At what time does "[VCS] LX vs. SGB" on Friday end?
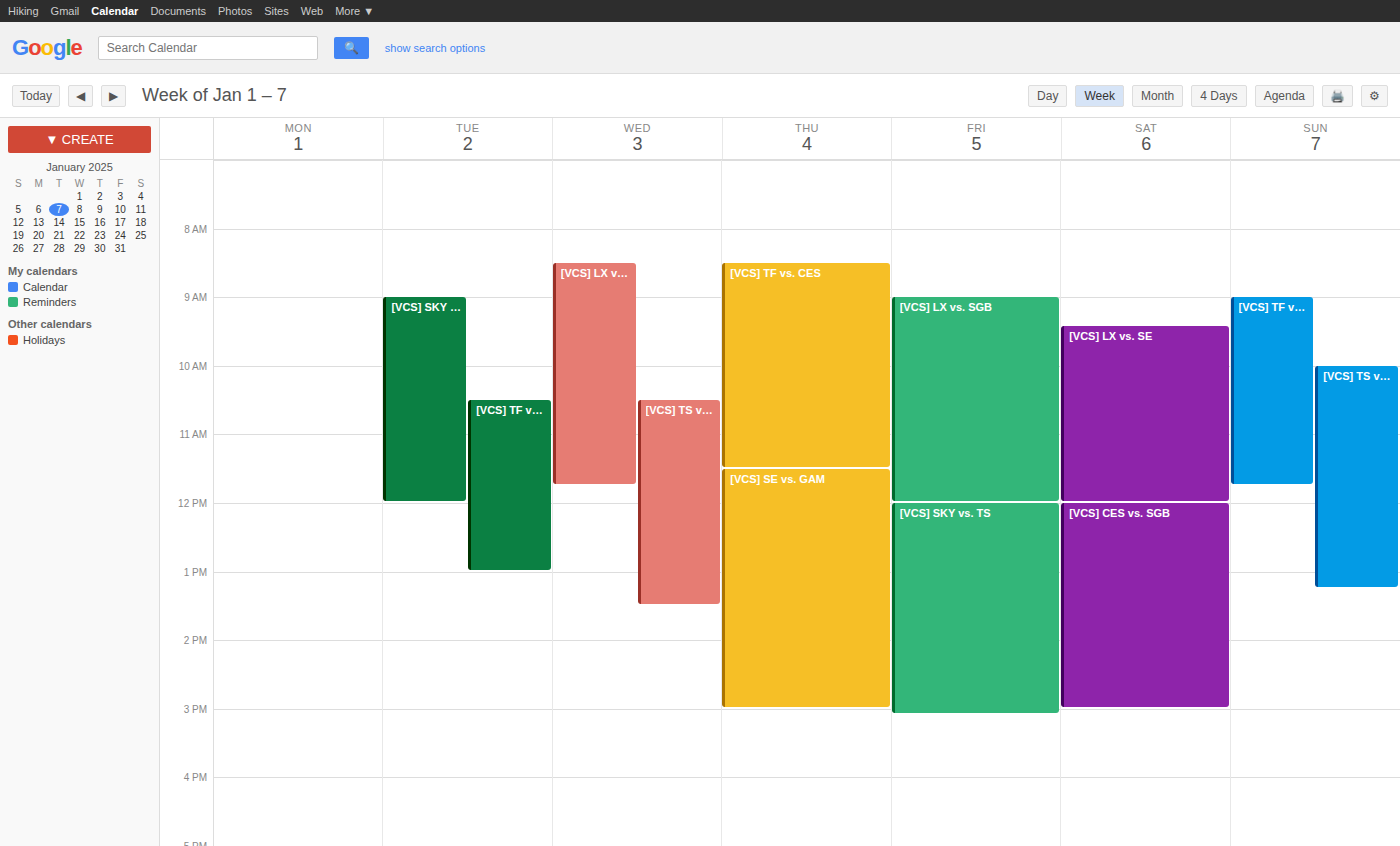
12:00 PM